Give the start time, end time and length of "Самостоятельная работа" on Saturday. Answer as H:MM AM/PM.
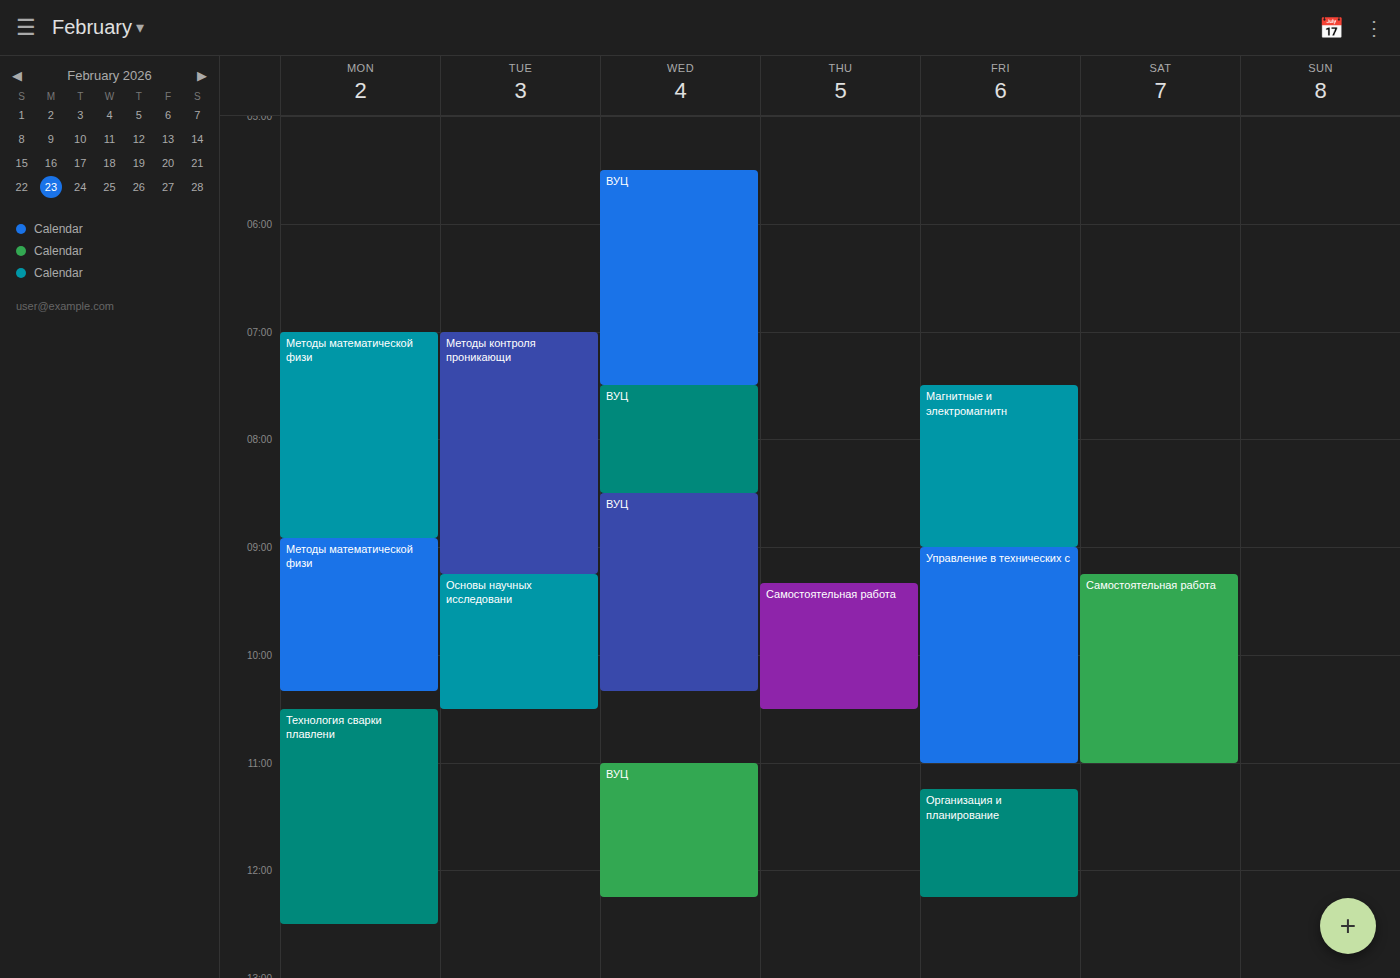
9:15 AM to 11:00 AM, 1 hour 45 minutes